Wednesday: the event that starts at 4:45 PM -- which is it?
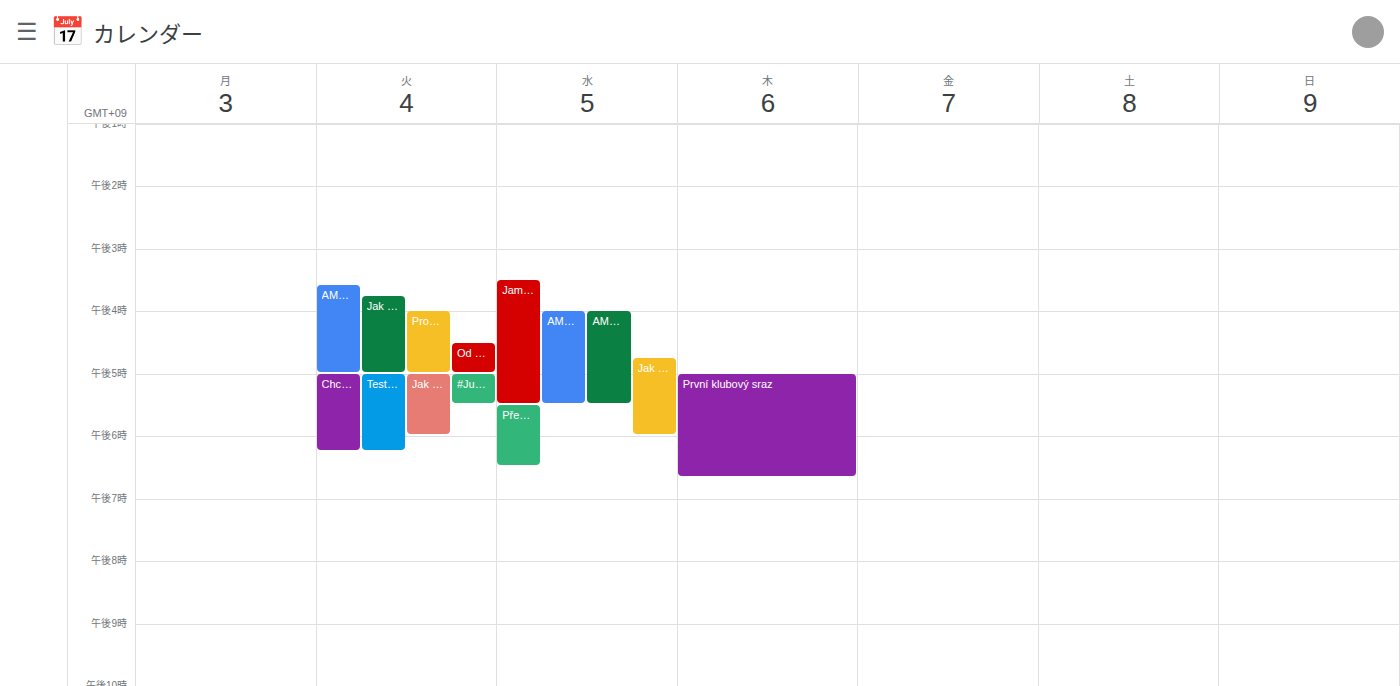
"Jak funguje mentoring a uv"